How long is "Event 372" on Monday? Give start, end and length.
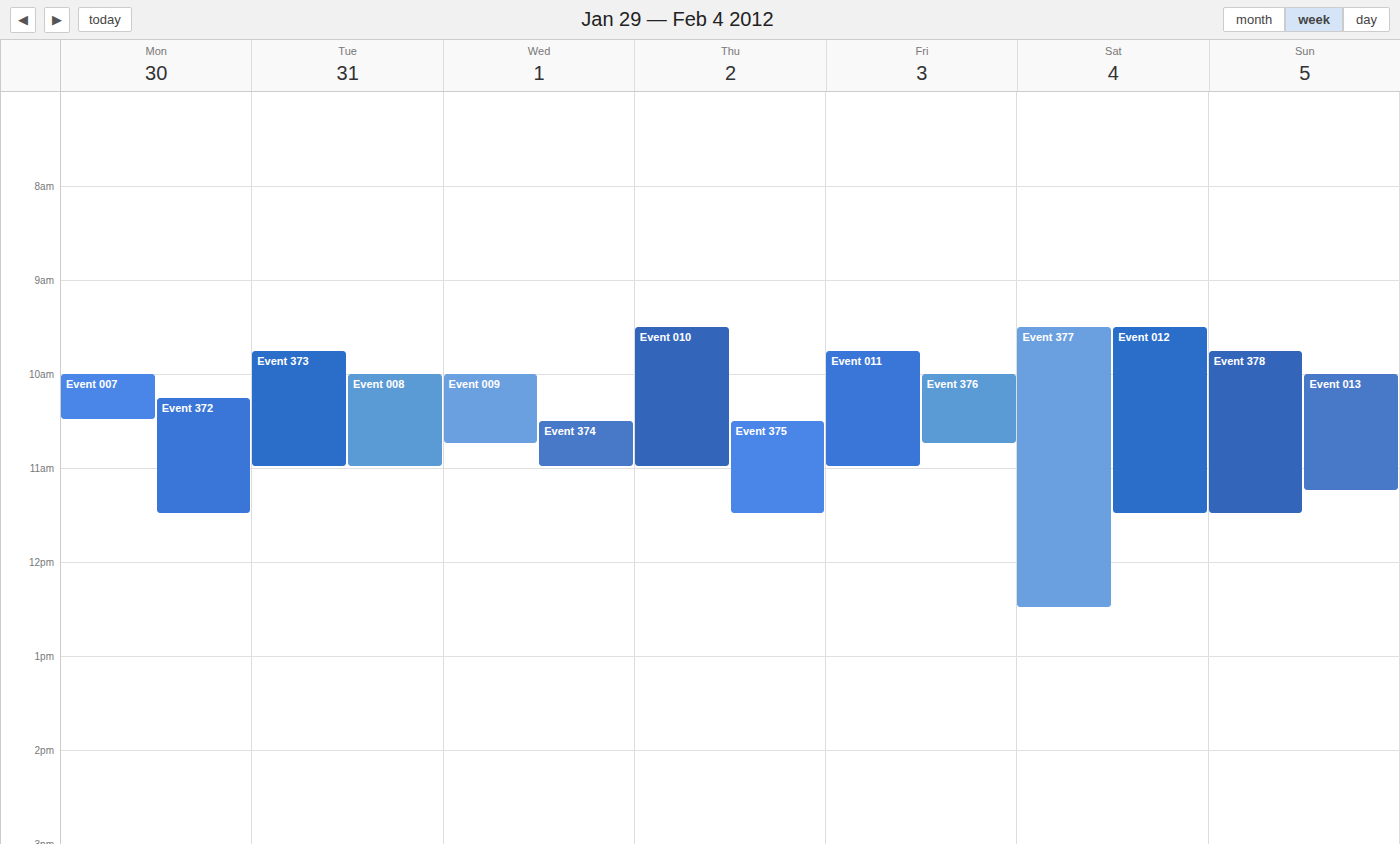
10:15 AM to 11:30 AM, 1 hour 15 minutes